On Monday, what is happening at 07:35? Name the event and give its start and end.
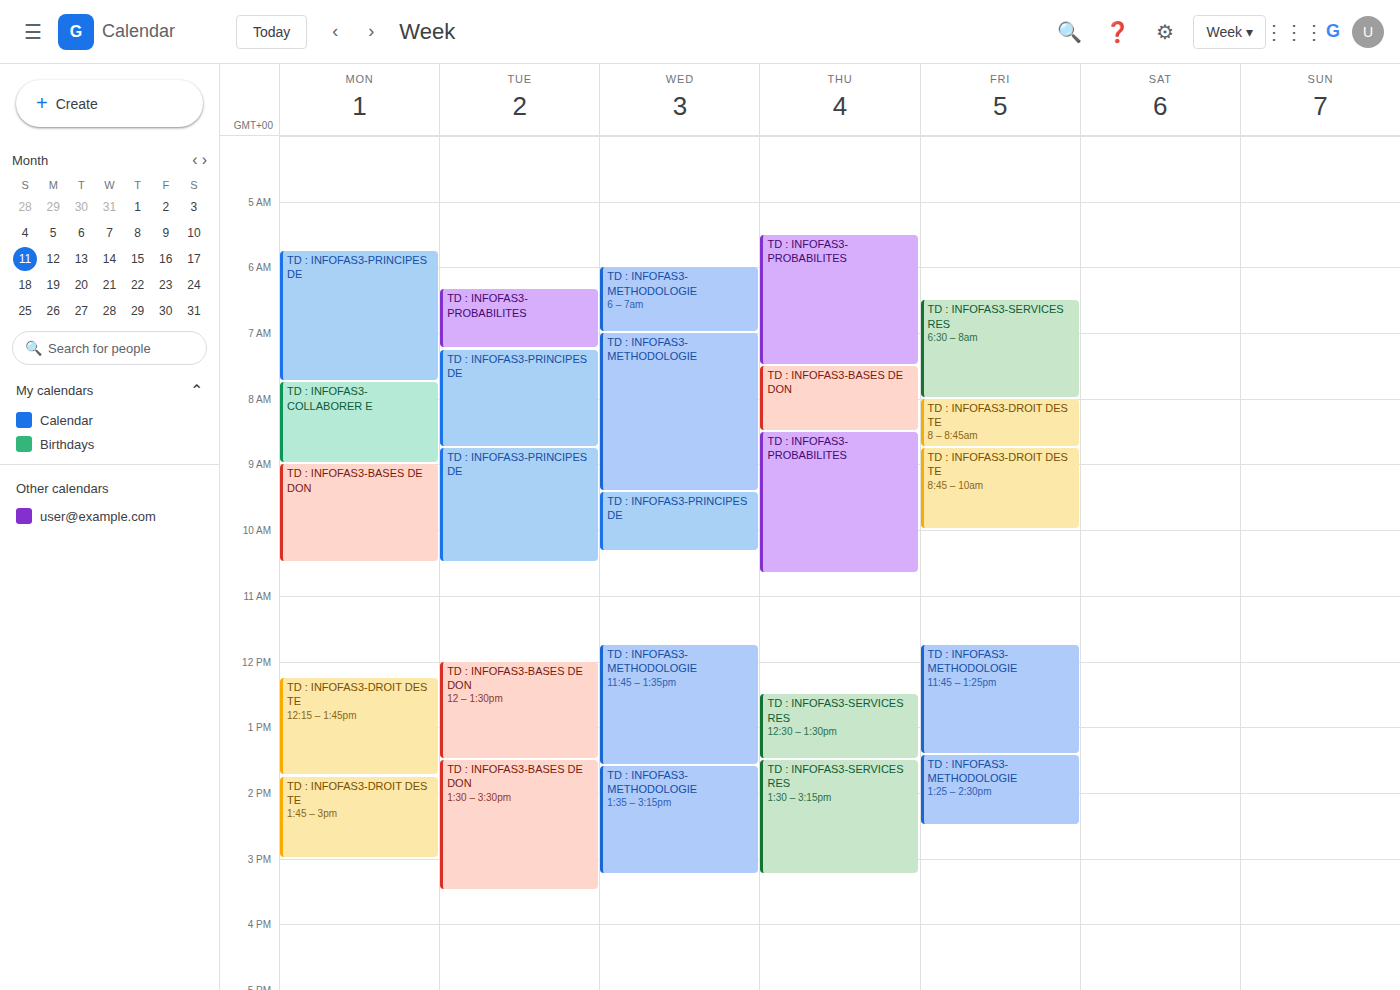
"TD : INFOFAS3-PRINCIPES DE", 05:45 to 07:45